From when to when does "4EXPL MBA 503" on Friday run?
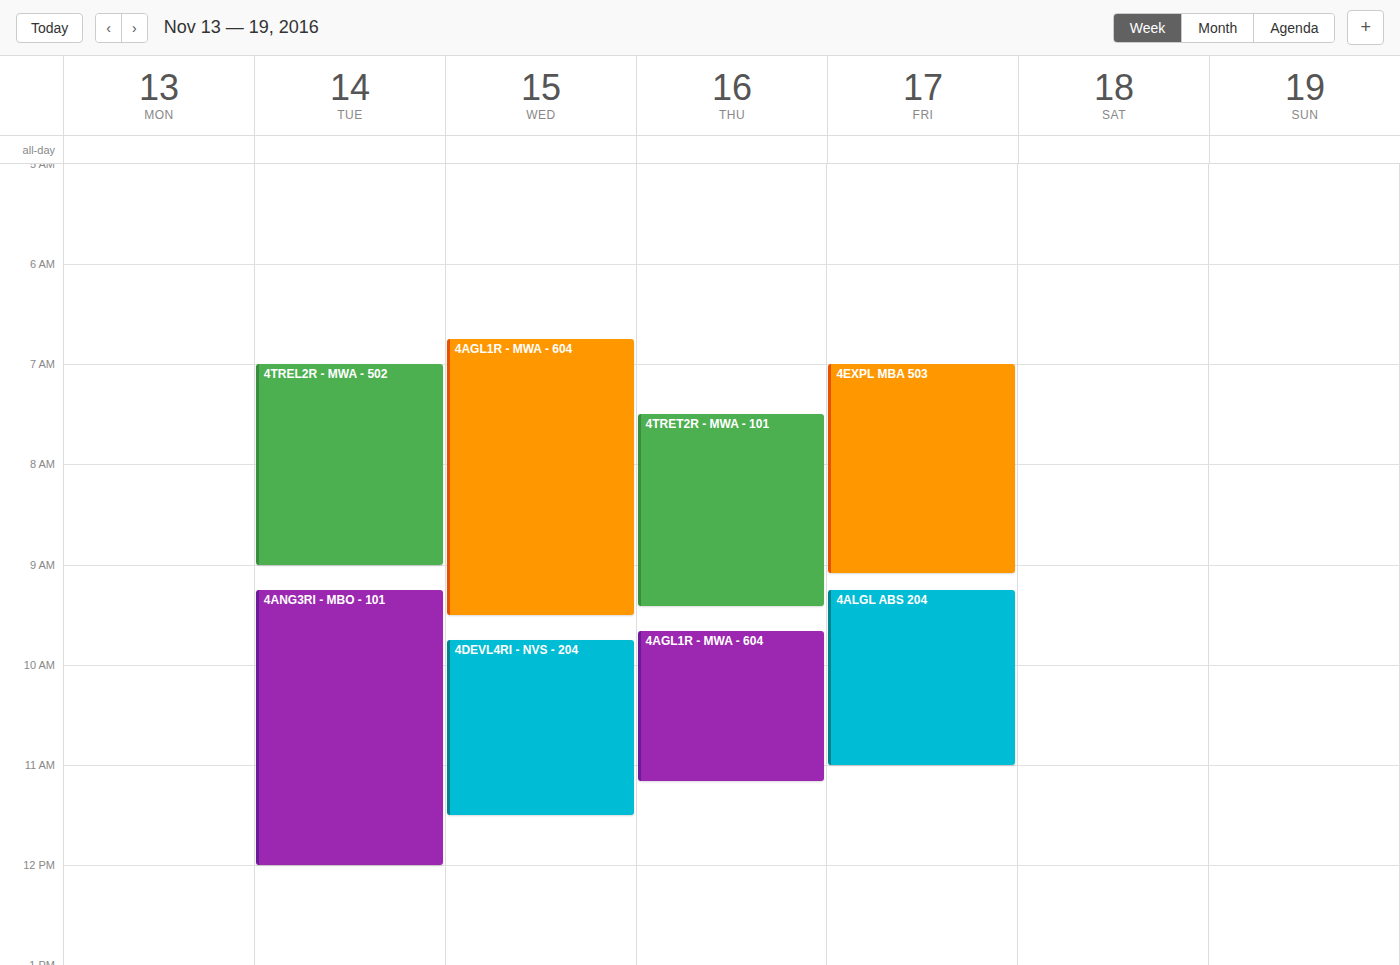
07:00 to 09:05